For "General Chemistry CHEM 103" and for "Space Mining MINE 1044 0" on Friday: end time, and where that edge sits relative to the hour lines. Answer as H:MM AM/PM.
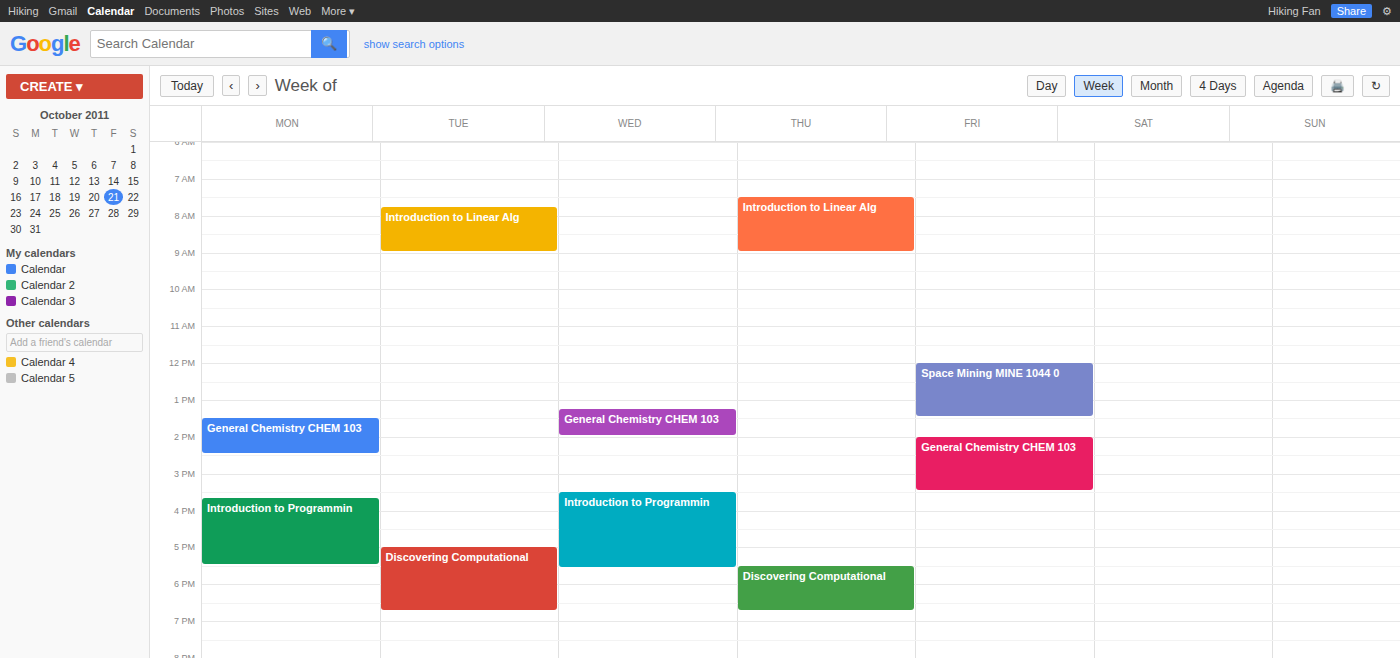
"General Chemistry CHEM 103": 3:30 PM, halfway between the 3 PM and 4 PM lines. "Space Mining MINE 1044 0": 1:30 PM, halfway between the 1 PM and 2 PM lines.